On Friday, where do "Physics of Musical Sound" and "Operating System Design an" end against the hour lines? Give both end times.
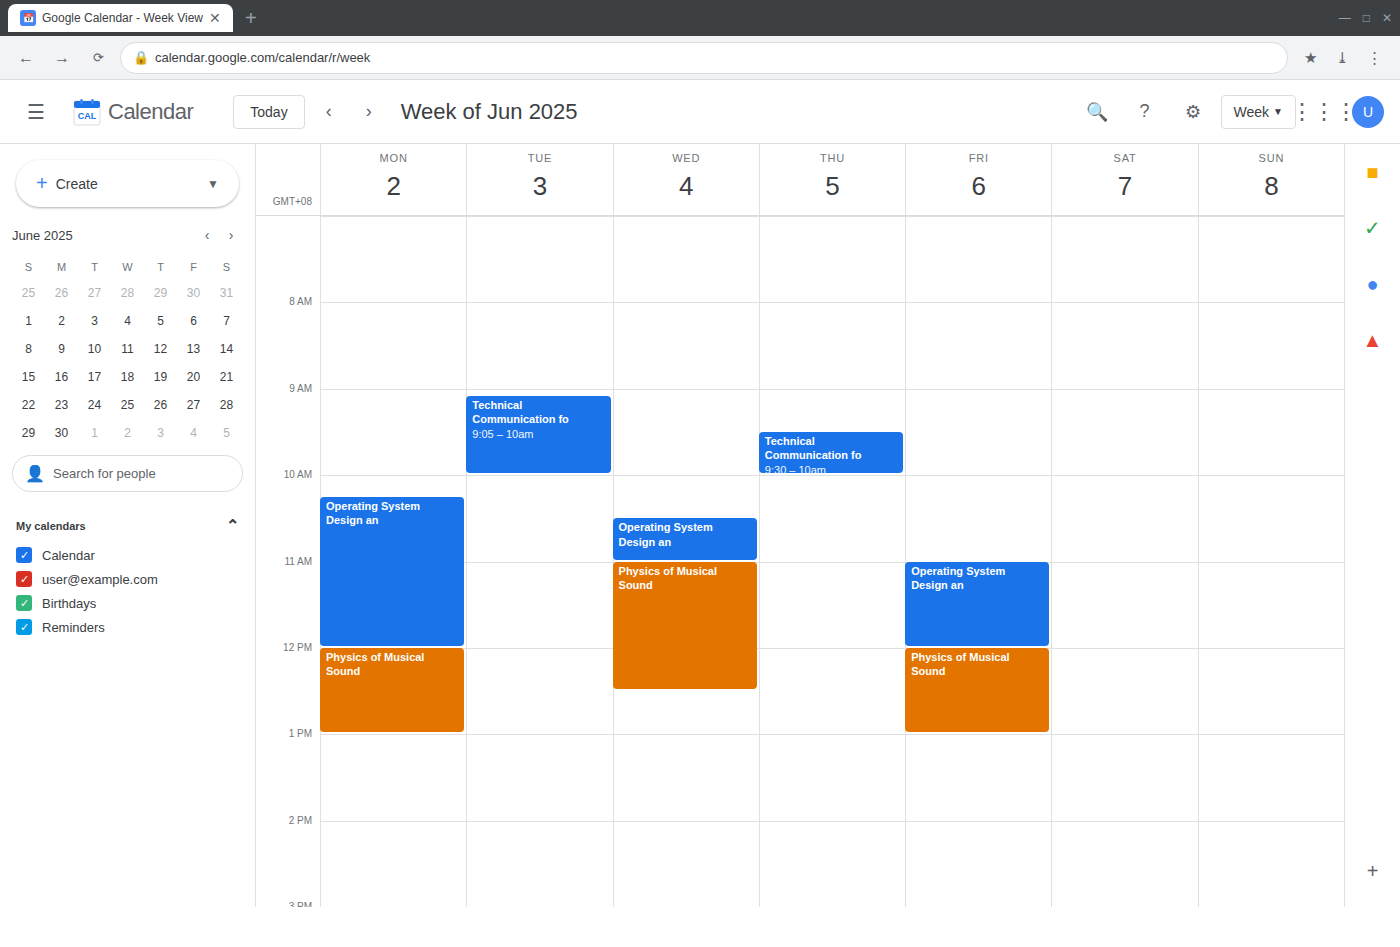
"Physics of Musical Sound": 1:00 PM, exactly on the 1 PM line. "Operating System Design an": 12:00 PM, exactly on the 12 PM line.